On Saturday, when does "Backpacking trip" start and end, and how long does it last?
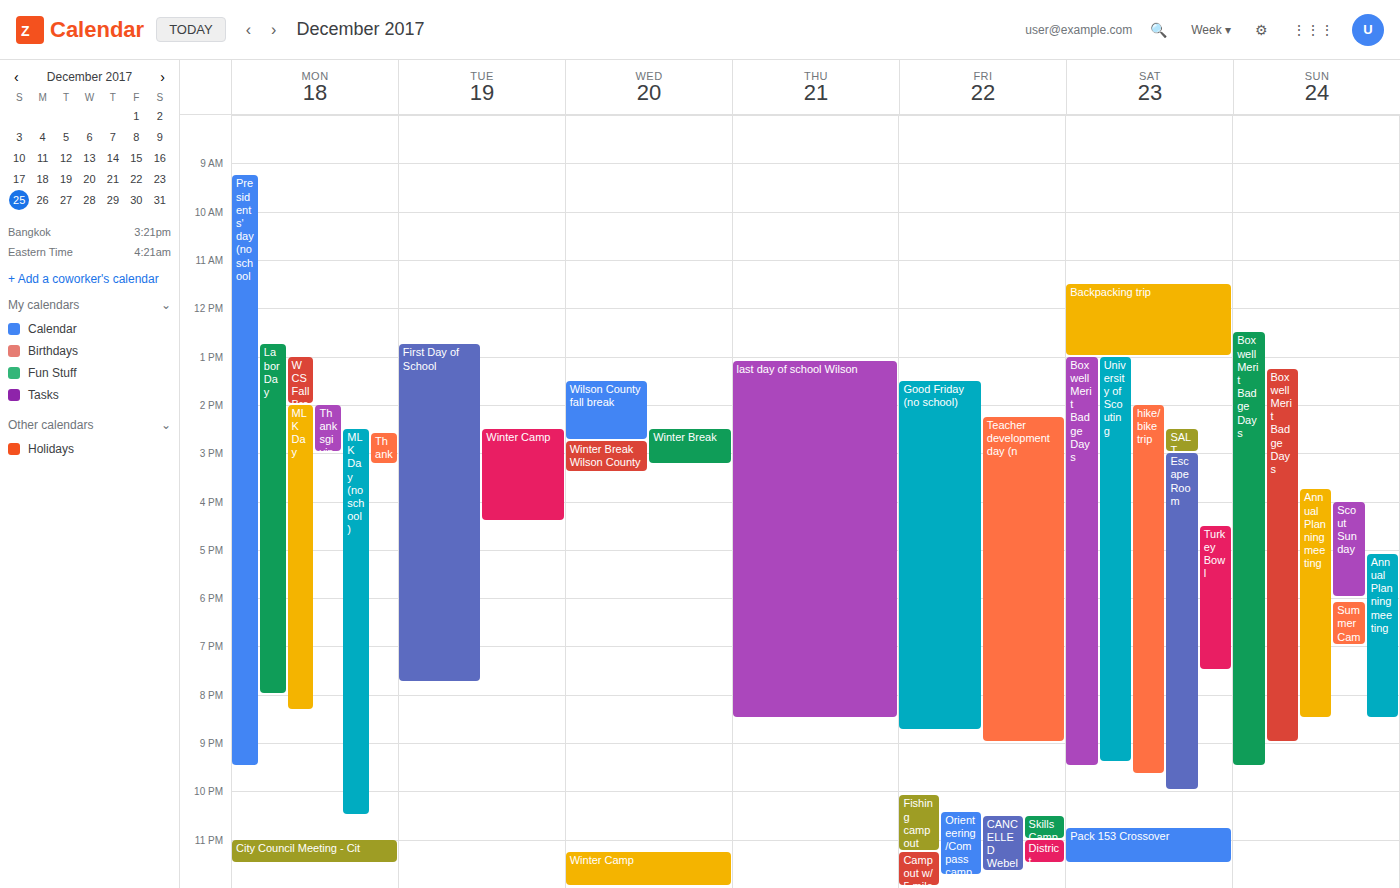
11:30 AM to 1:00 PM, 1 hour 30 minutes